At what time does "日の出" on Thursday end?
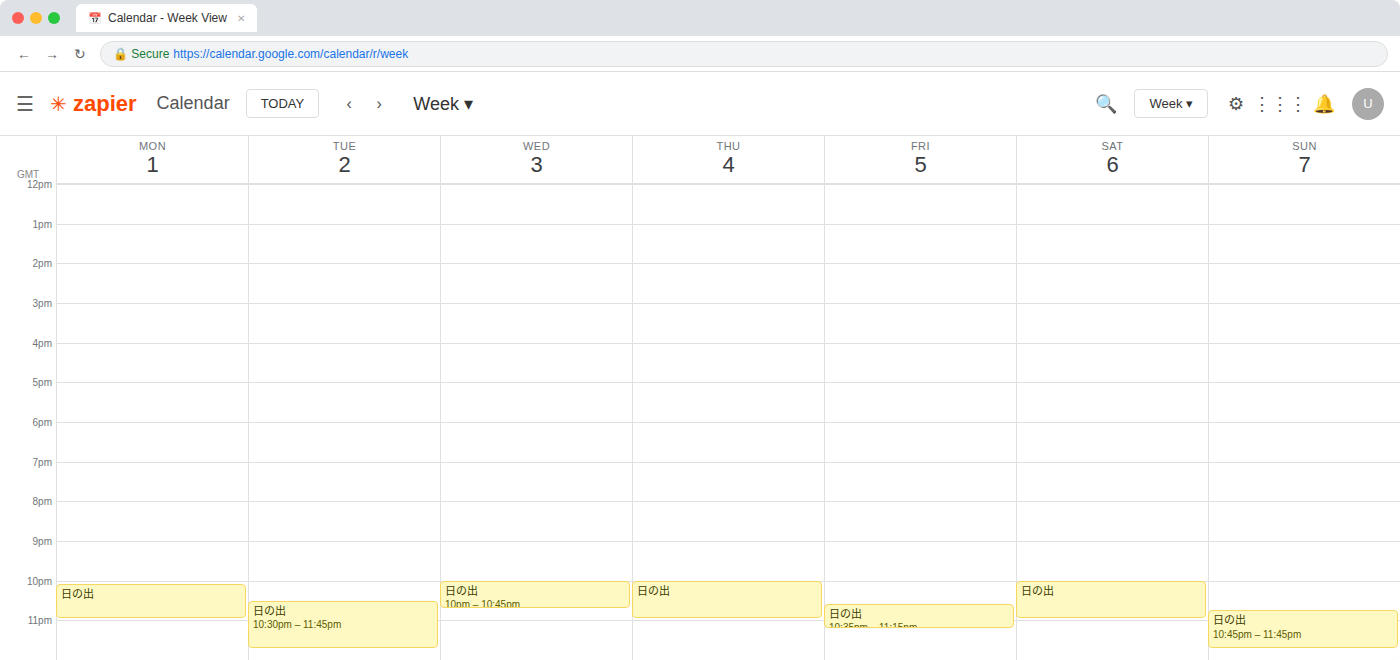
11:00 PM